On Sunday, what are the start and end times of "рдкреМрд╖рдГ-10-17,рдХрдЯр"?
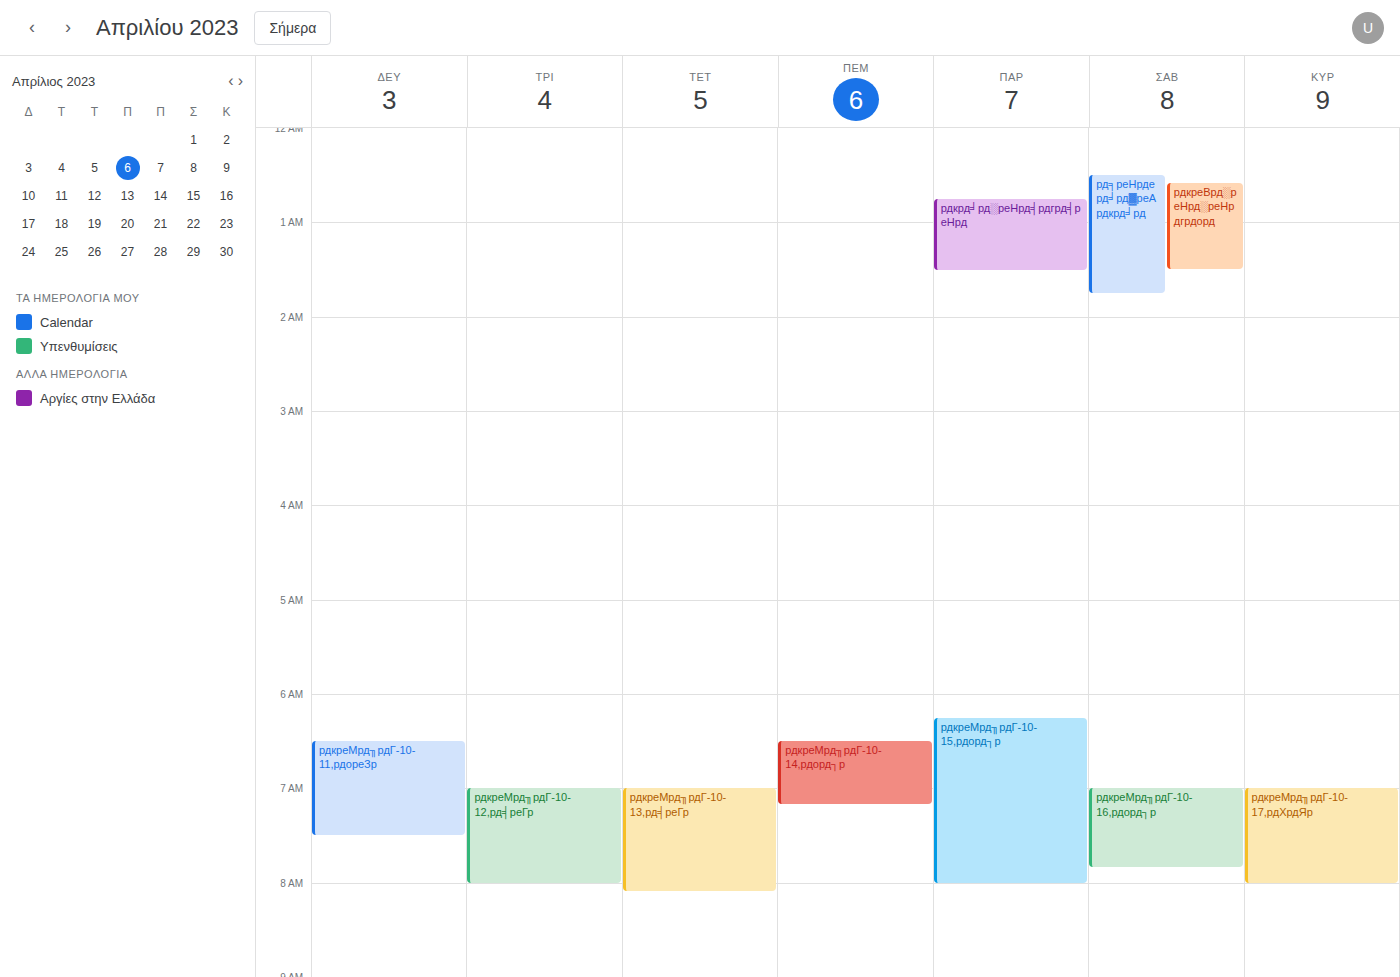
7:00 AM to 8:00 AM